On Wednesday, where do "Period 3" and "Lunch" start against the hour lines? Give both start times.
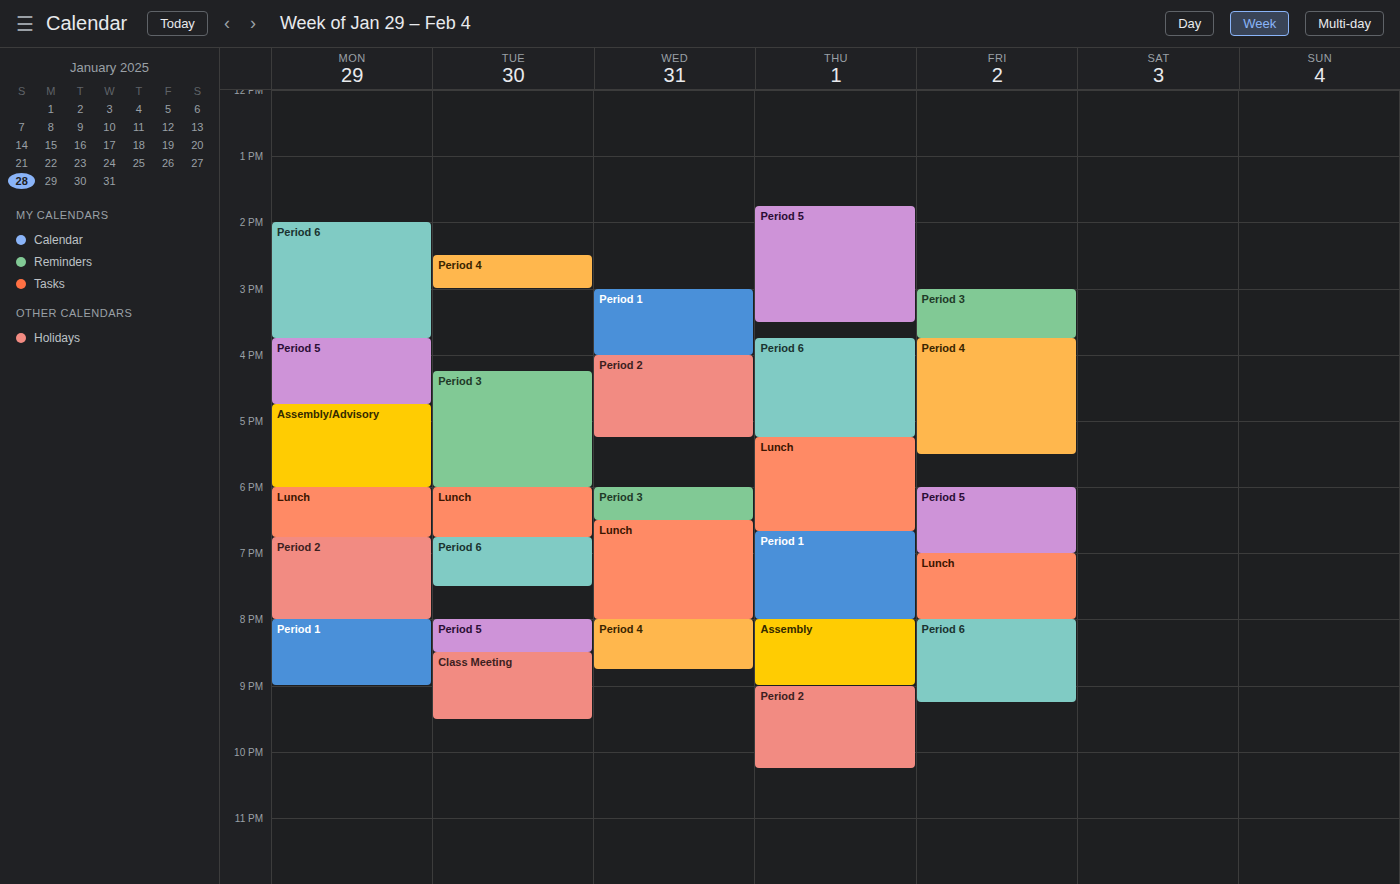
"Period 3": 6:00 PM, exactly on the 6 PM line. "Lunch": 6:30 PM, halfway between the 6 PM and 7 PM lines.